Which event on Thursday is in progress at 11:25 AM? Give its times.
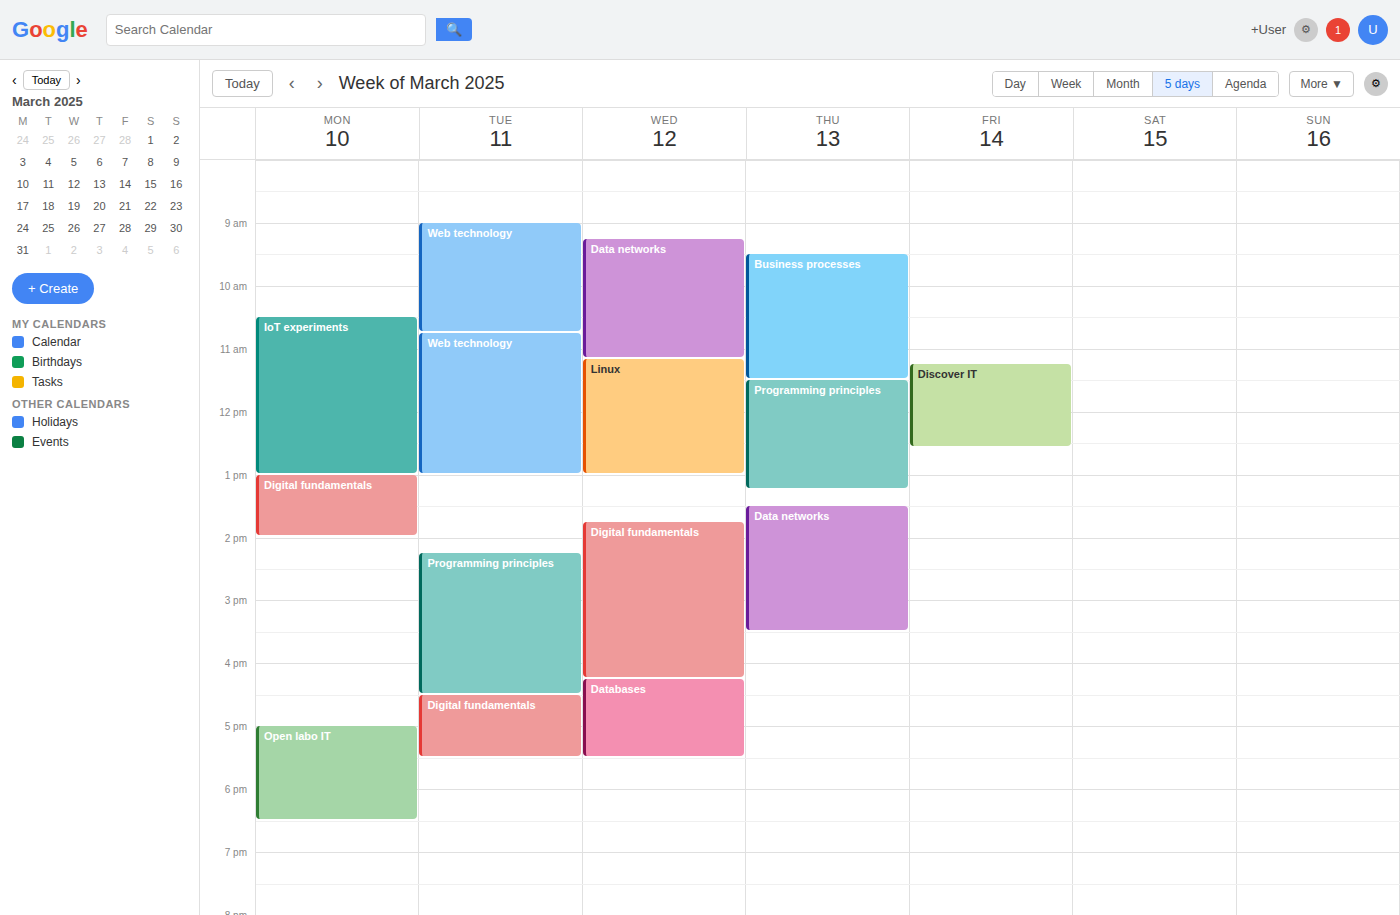
"Business processes", 9:30 AM to 11:30 AM